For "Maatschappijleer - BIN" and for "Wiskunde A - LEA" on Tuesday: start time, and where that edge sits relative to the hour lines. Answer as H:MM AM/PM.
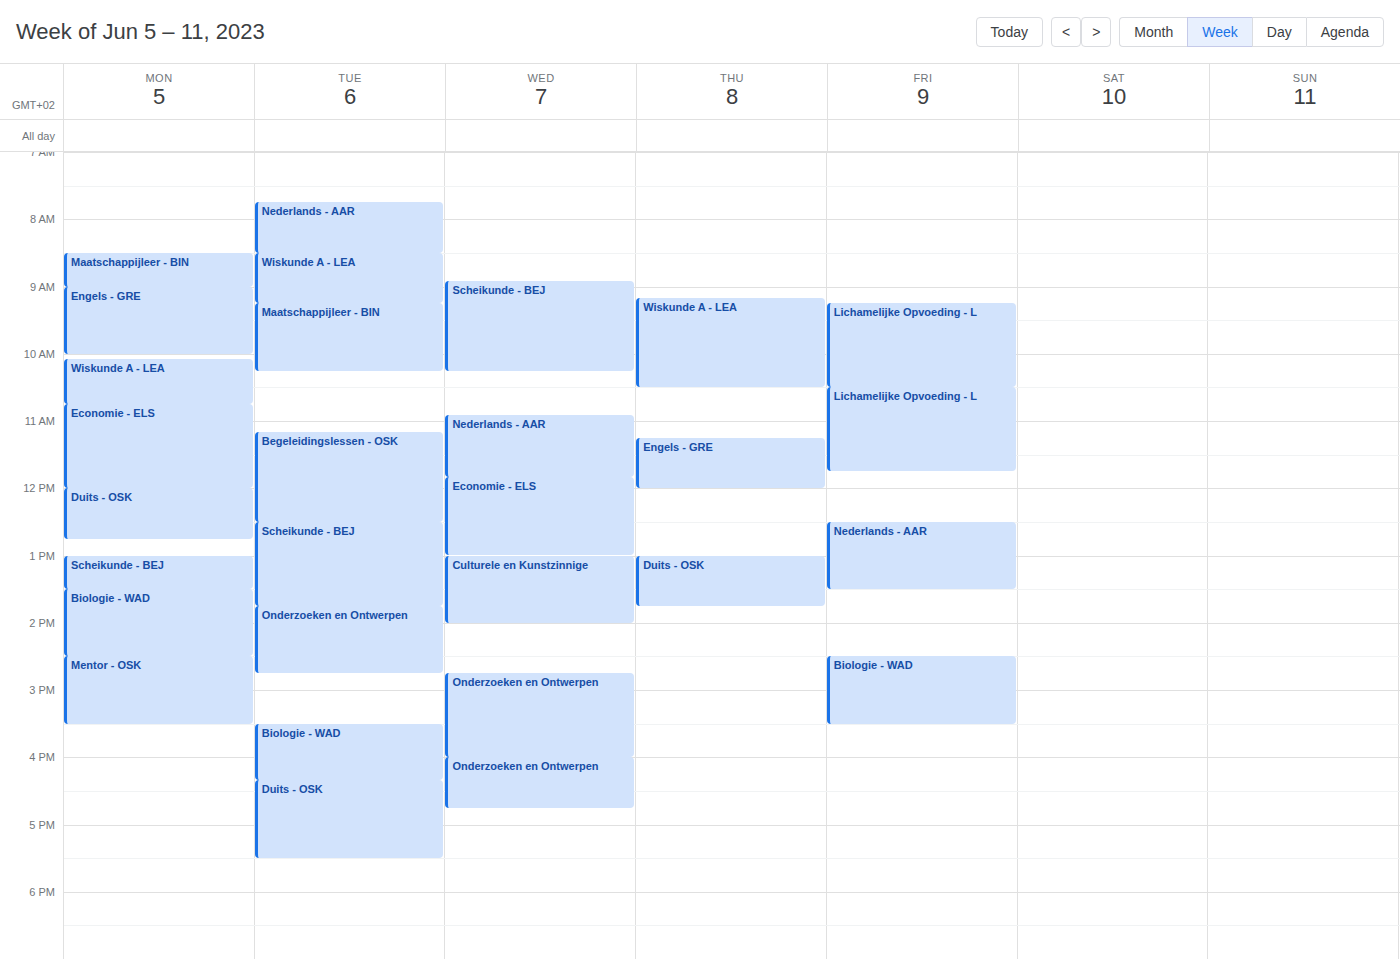
"Maatschappijleer - BIN": 9:15 AM, neither: a quarter of the way from the 9 AM line to the 10 AM line. "Wiskunde A - LEA": 8:30 AM, halfway between the 8 AM and 9 AM lines.